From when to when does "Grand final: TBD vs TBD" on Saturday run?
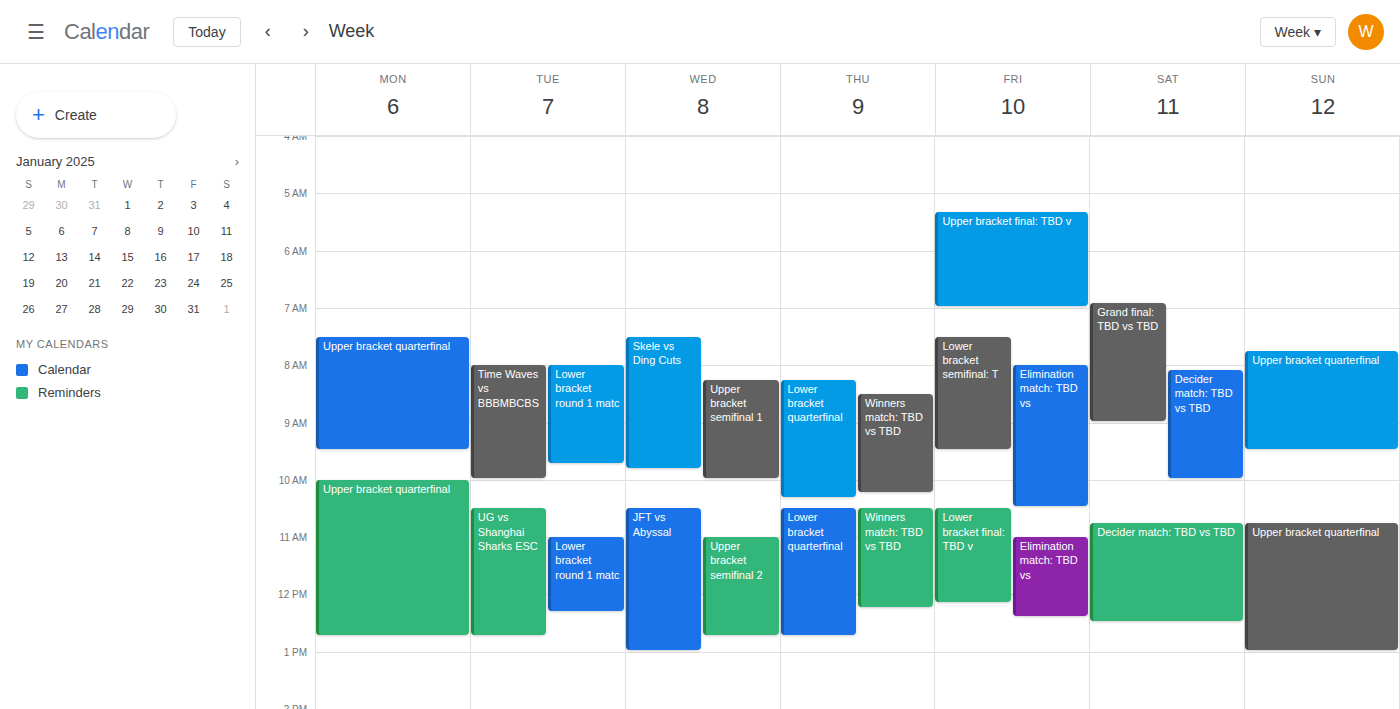
6:55 AM to 9:00 AM